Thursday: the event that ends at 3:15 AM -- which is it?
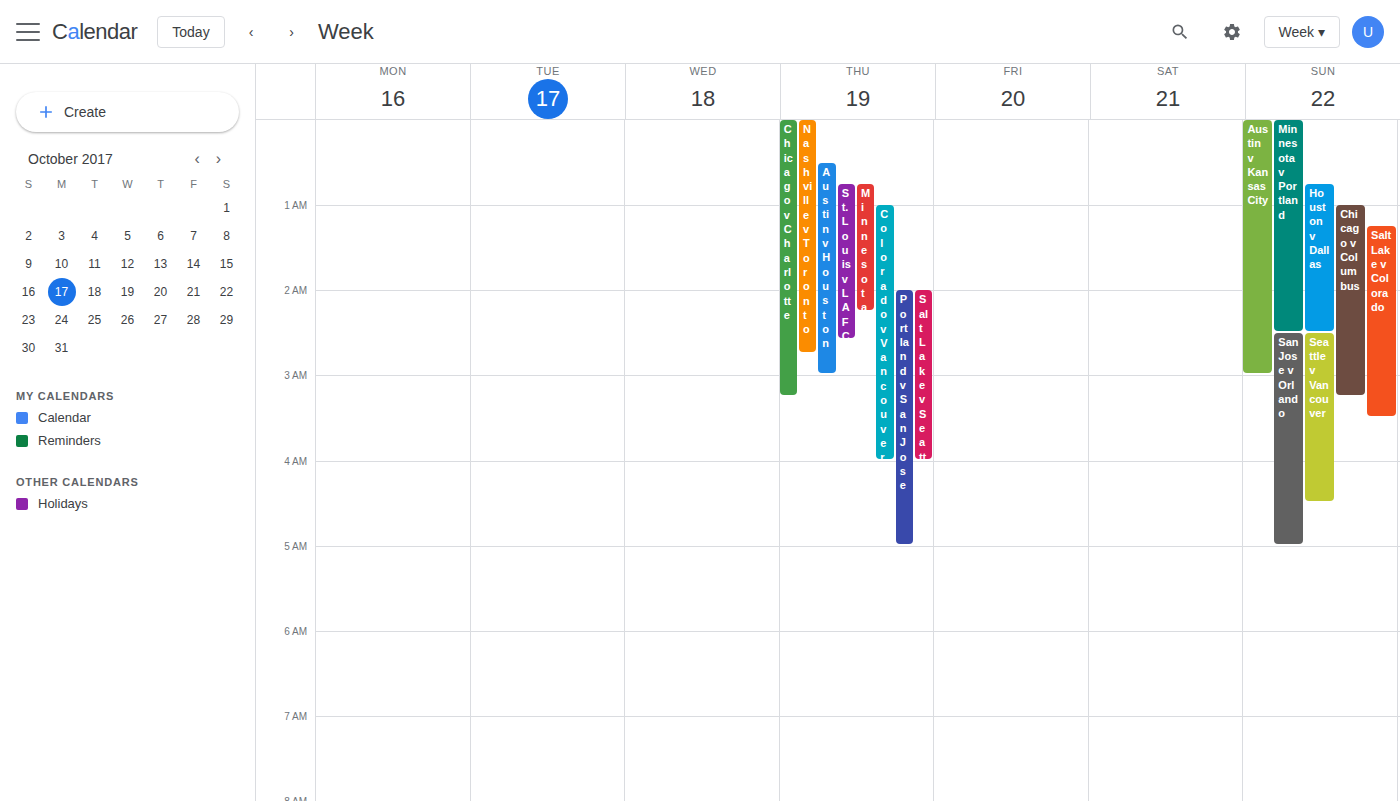
"Chicago v Charlotte"